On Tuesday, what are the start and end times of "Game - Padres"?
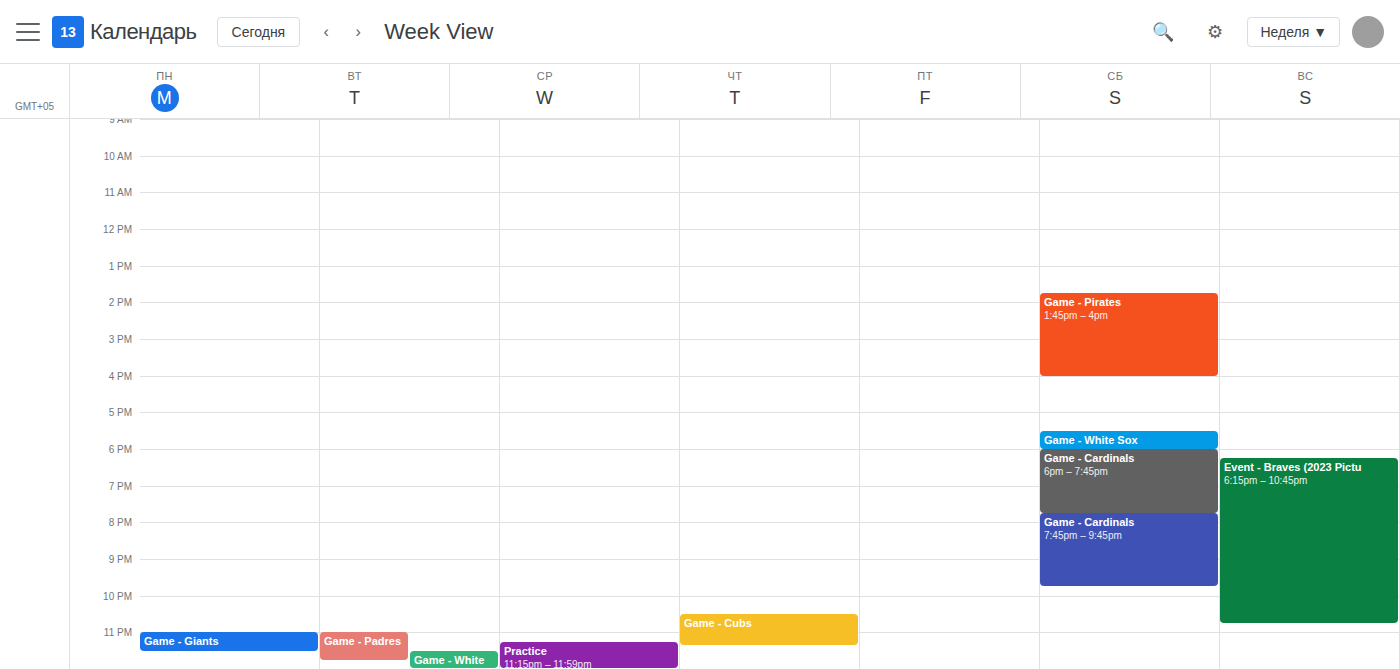
11:00 PM to 11:45 PM